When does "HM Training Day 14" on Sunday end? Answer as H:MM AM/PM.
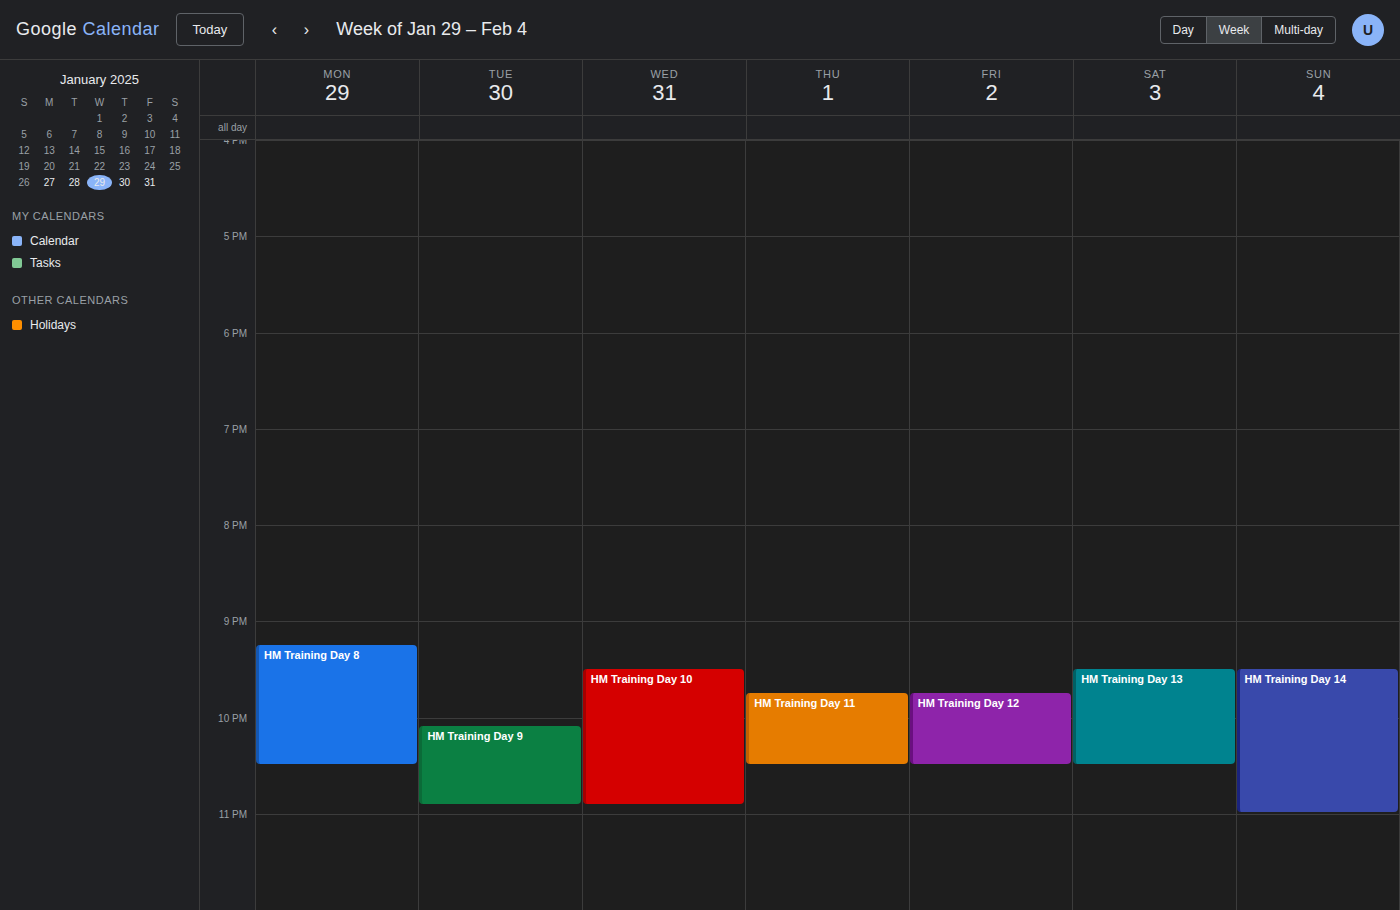
11:00 PM